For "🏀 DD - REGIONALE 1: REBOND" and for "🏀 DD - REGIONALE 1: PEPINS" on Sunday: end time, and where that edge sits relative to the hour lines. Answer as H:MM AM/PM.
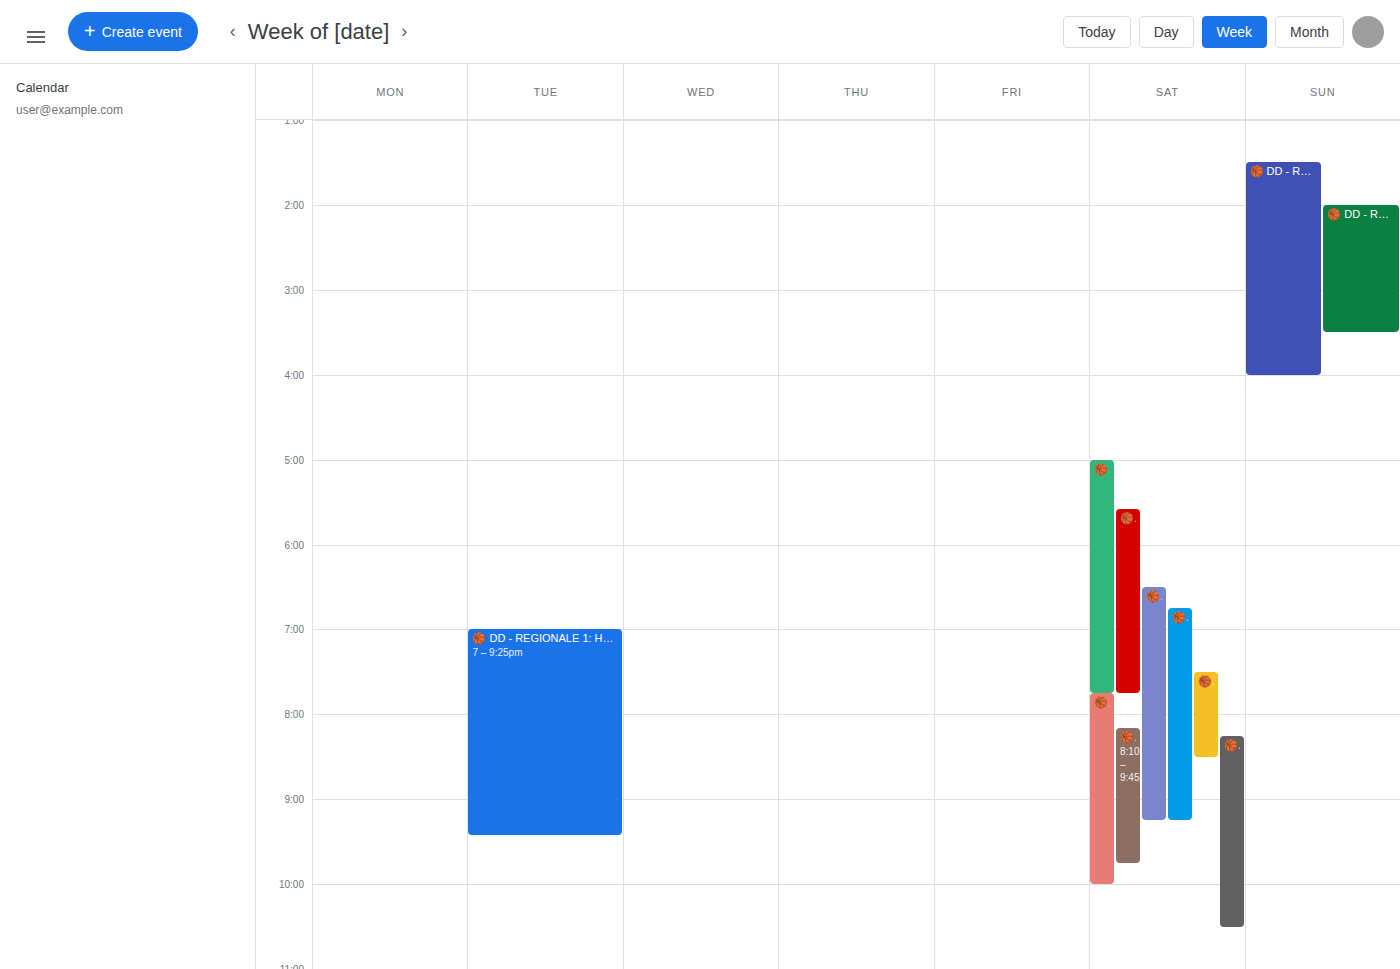
"🏀 DD - REGIONALE 1: REBOND": 4:00 PM, exactly on the 4 PM line. "🏀 DD - REGIONALE 1: PEPINS": 3:30 PM, halfway between the 3 PM and 4 PM lines.